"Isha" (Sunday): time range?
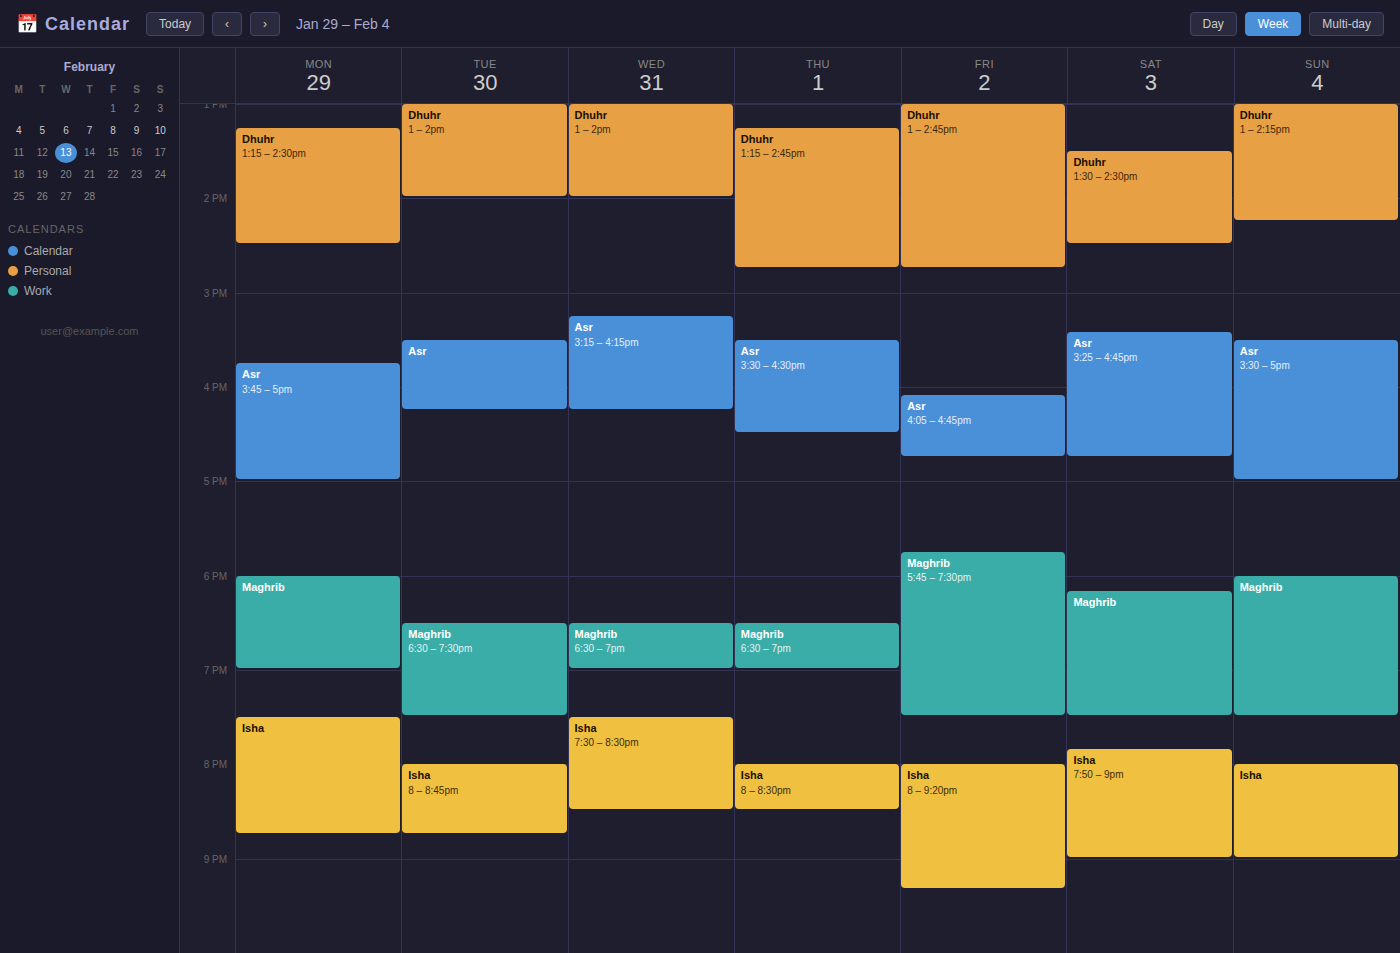
8:00 PM to 9:00 PM